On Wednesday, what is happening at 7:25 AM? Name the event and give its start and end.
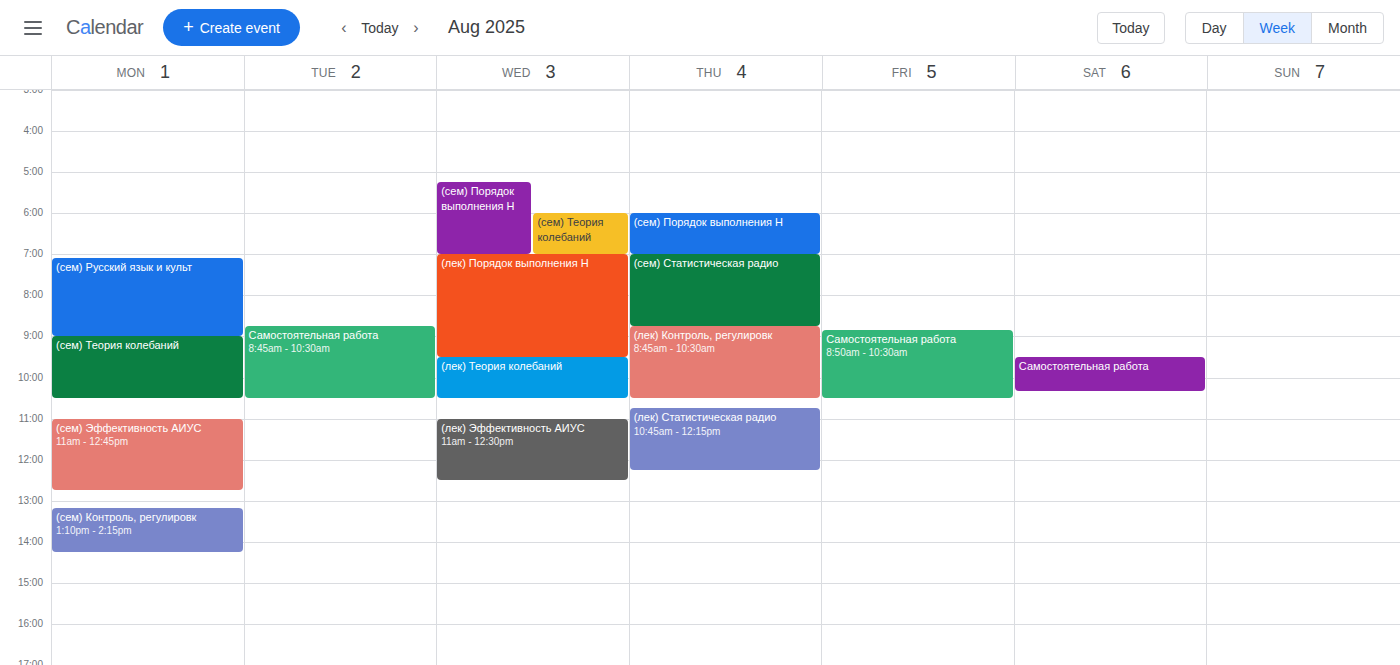
"(лек) Порядок выполнения Н", 7:00 AM to 9:30 AM